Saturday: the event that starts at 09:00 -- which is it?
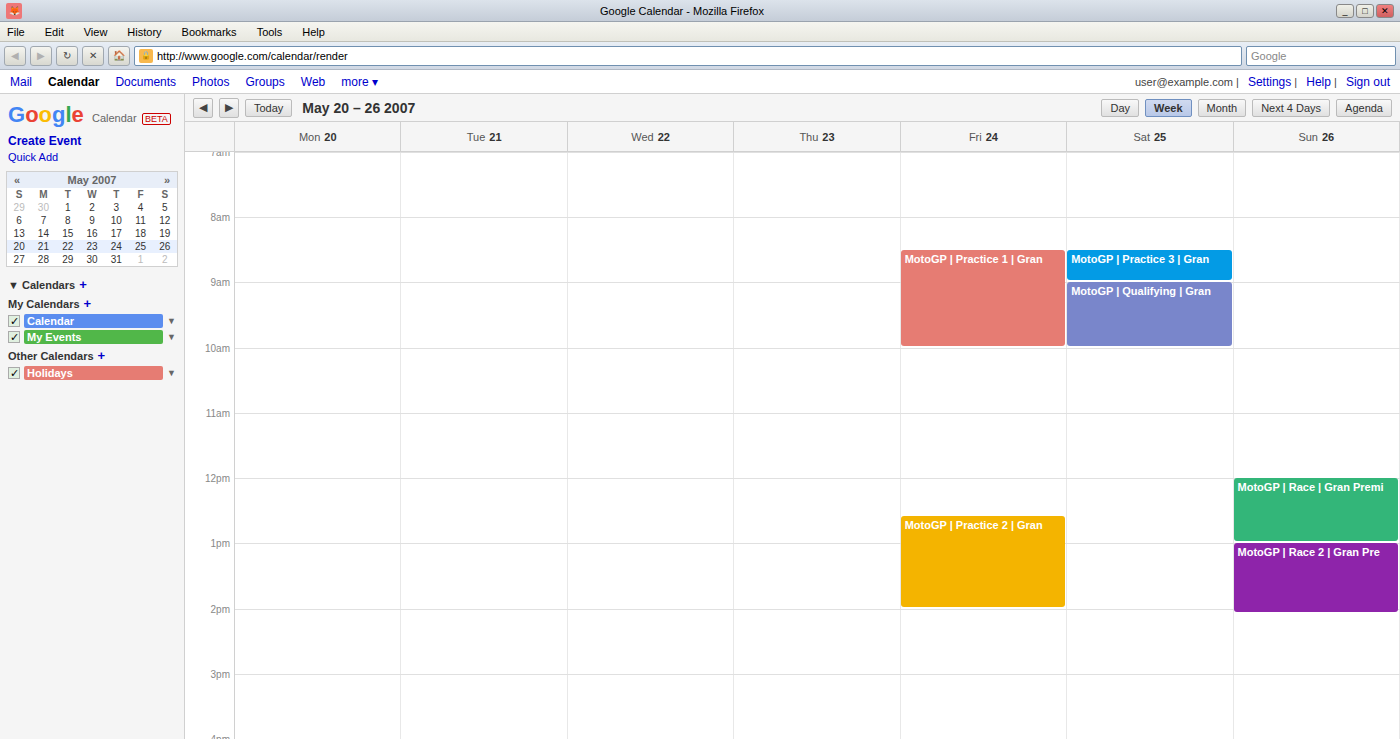
"MotoGP | Qualifying | Gran"